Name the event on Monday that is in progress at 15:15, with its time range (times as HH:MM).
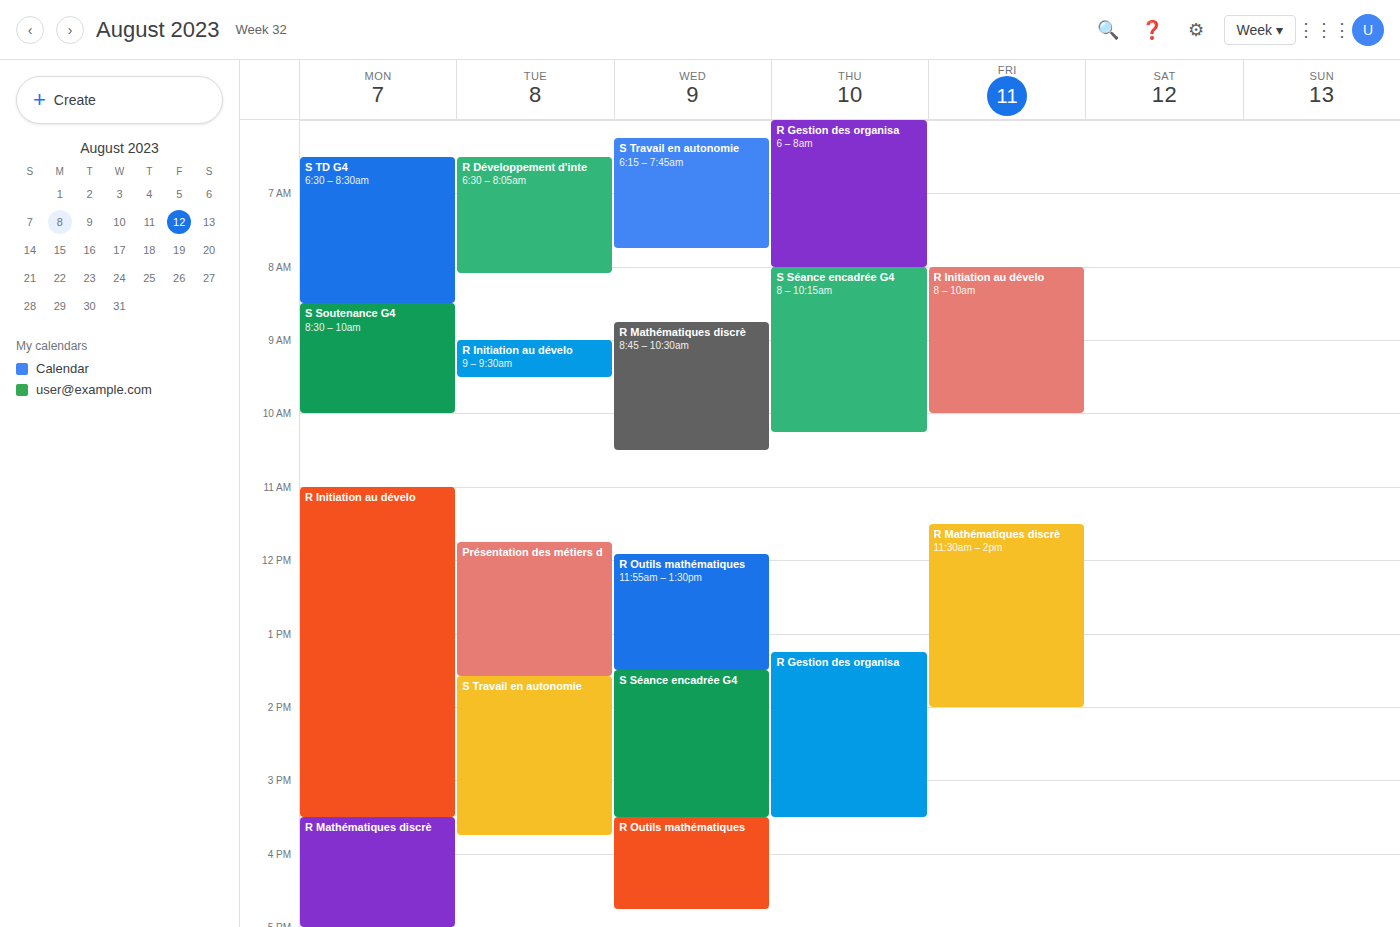
"R Initiation au dévelo", 11:00 to 15:30